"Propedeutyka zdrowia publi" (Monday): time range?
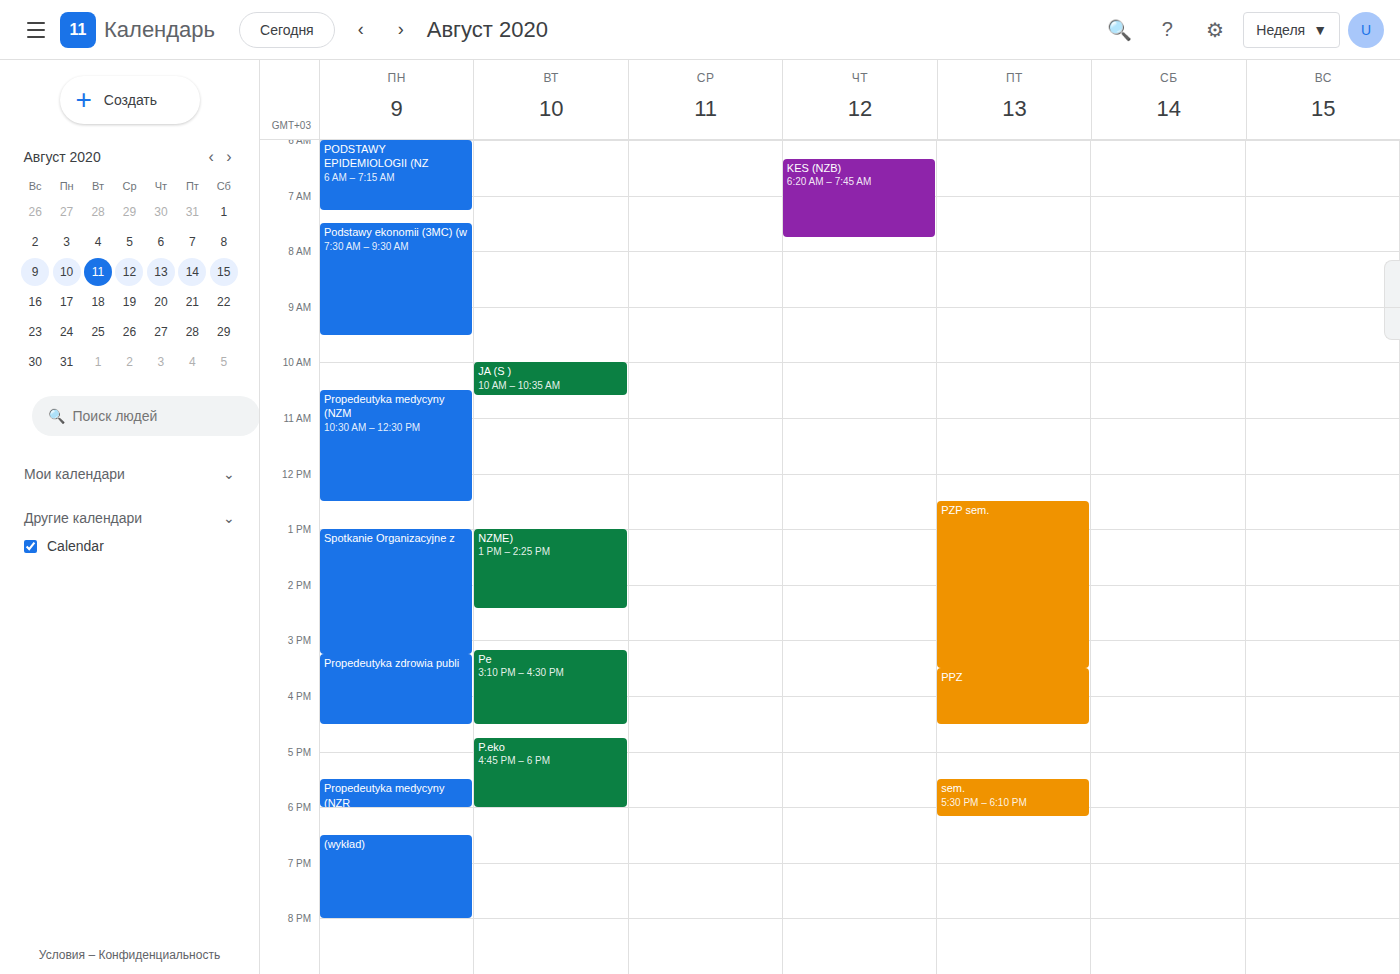
3:15 PM to 4:30 PM